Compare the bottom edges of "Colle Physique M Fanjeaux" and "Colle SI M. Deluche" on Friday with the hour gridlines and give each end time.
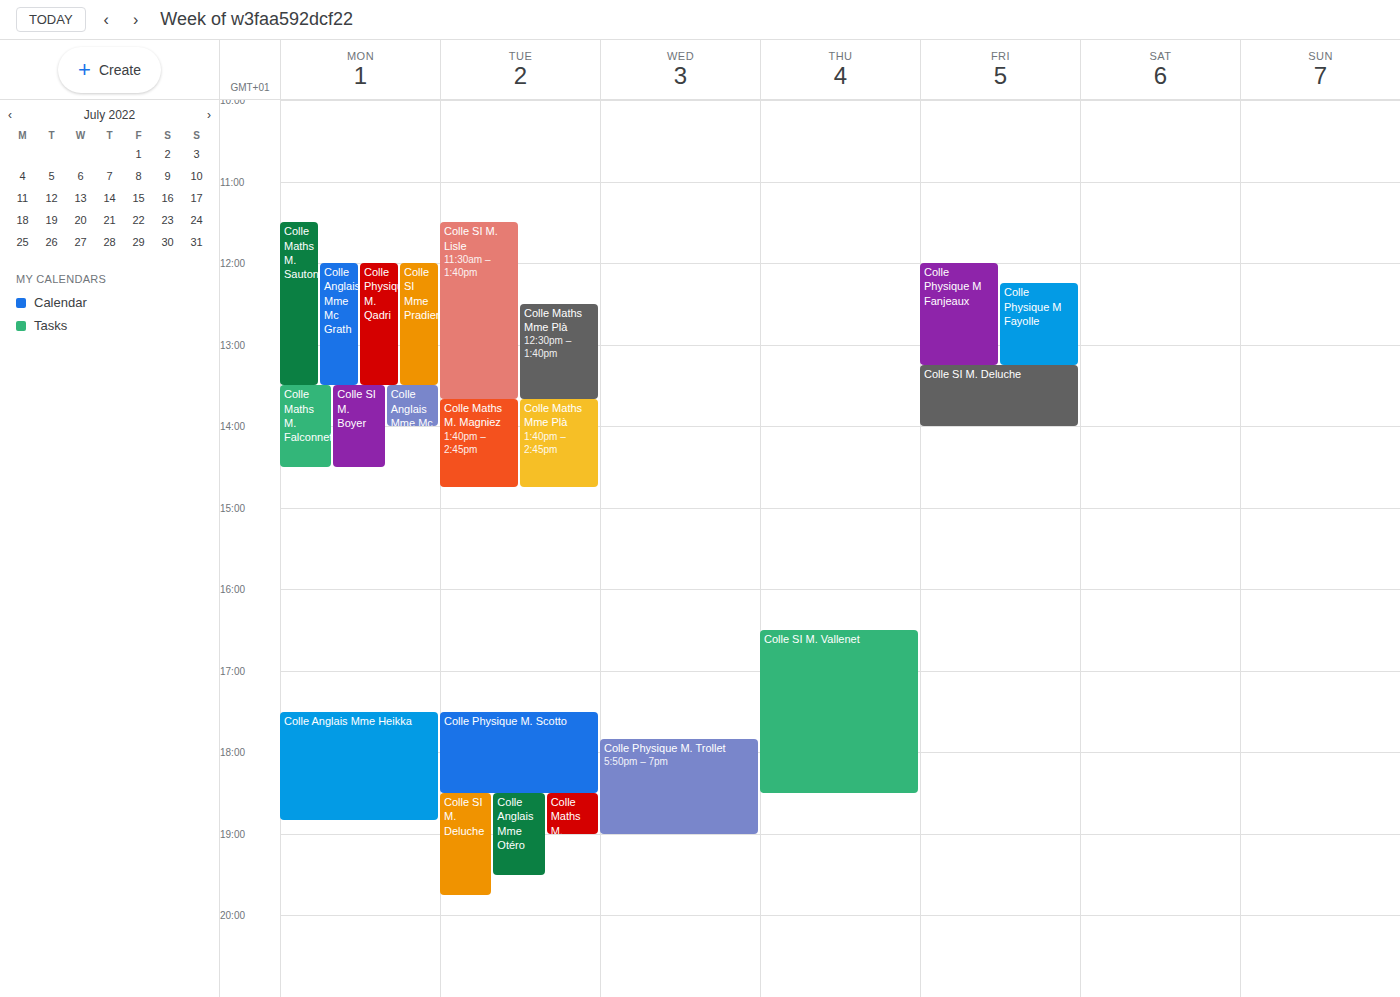
"Colle Physique M Fanjeaux": 1:15 PM, neither: a quarter of the way from the 1 PM line to the 2 PM line. "Colle SI M. Deluche": 2:00 PM, exactly on the 2 PM line.